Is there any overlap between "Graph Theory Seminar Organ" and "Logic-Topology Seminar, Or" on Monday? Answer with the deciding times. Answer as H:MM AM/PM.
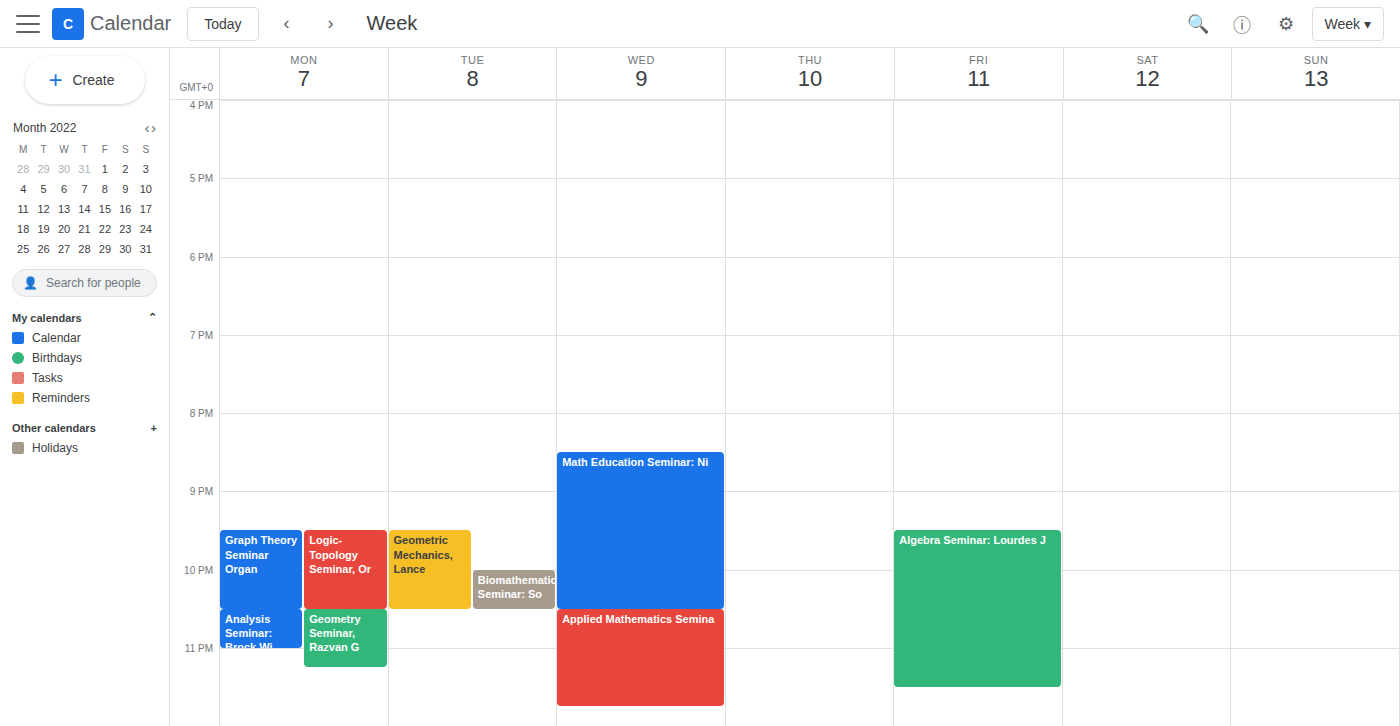
"Graph Theory Seminar Organ" runs 9:30 PM to 10:30 PM, inside "Logic-Topology Seminar, Or" -- they overlap.